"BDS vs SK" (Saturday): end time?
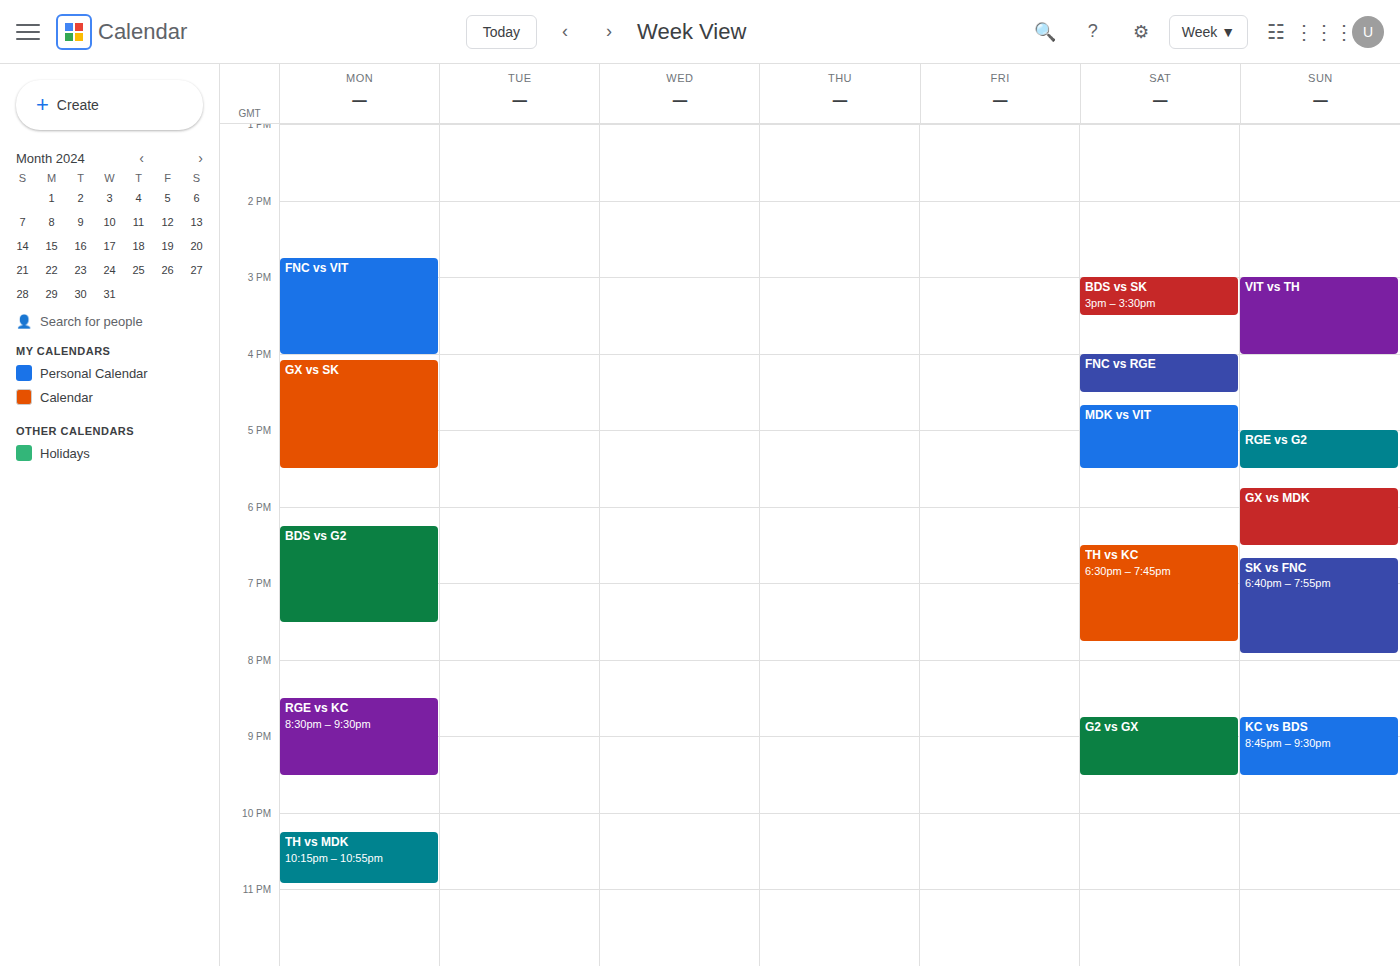
3:30 PM